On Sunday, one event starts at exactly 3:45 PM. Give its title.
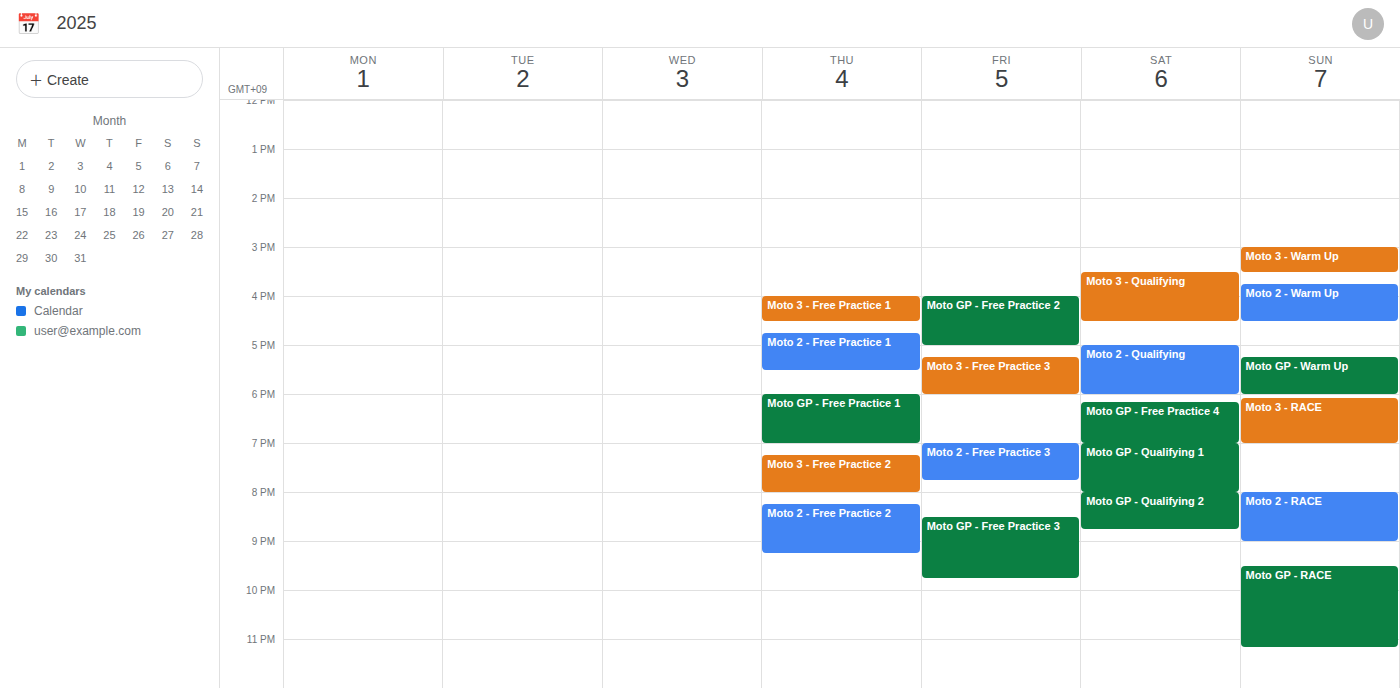
"Moto 2 - Warm Up"